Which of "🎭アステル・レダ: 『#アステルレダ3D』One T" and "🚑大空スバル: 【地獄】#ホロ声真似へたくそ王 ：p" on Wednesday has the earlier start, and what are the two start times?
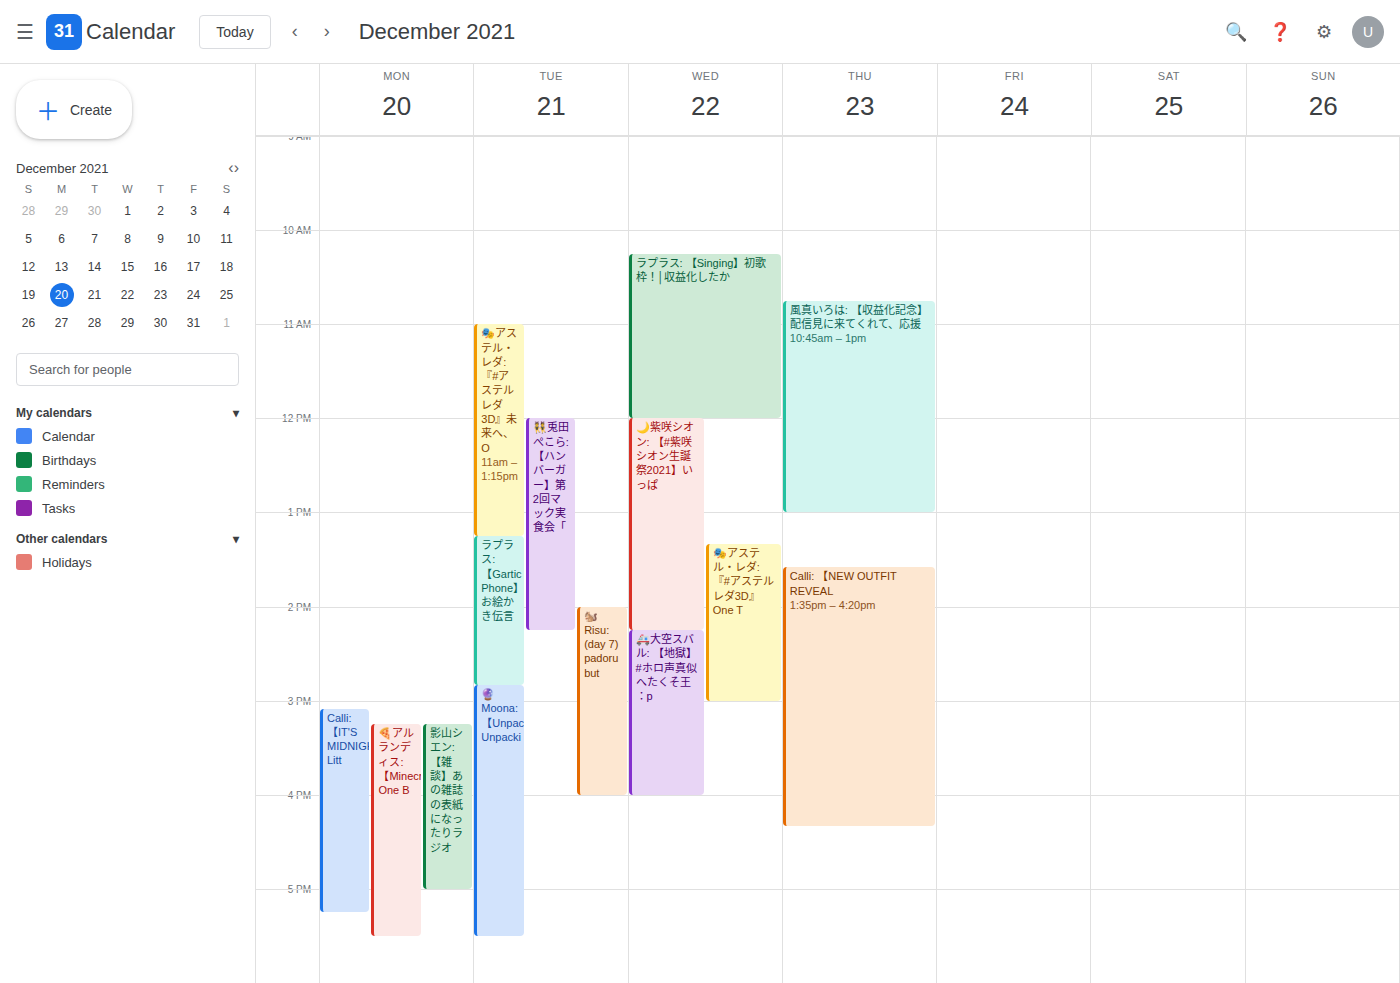
"🎭アステル・レダ: 『#アステルレダ3D』One T" 1:20 PM; "🚑大空スバル: 【地獄】#ホロ声真似へたくそ王 ：p" 2:15 PM.